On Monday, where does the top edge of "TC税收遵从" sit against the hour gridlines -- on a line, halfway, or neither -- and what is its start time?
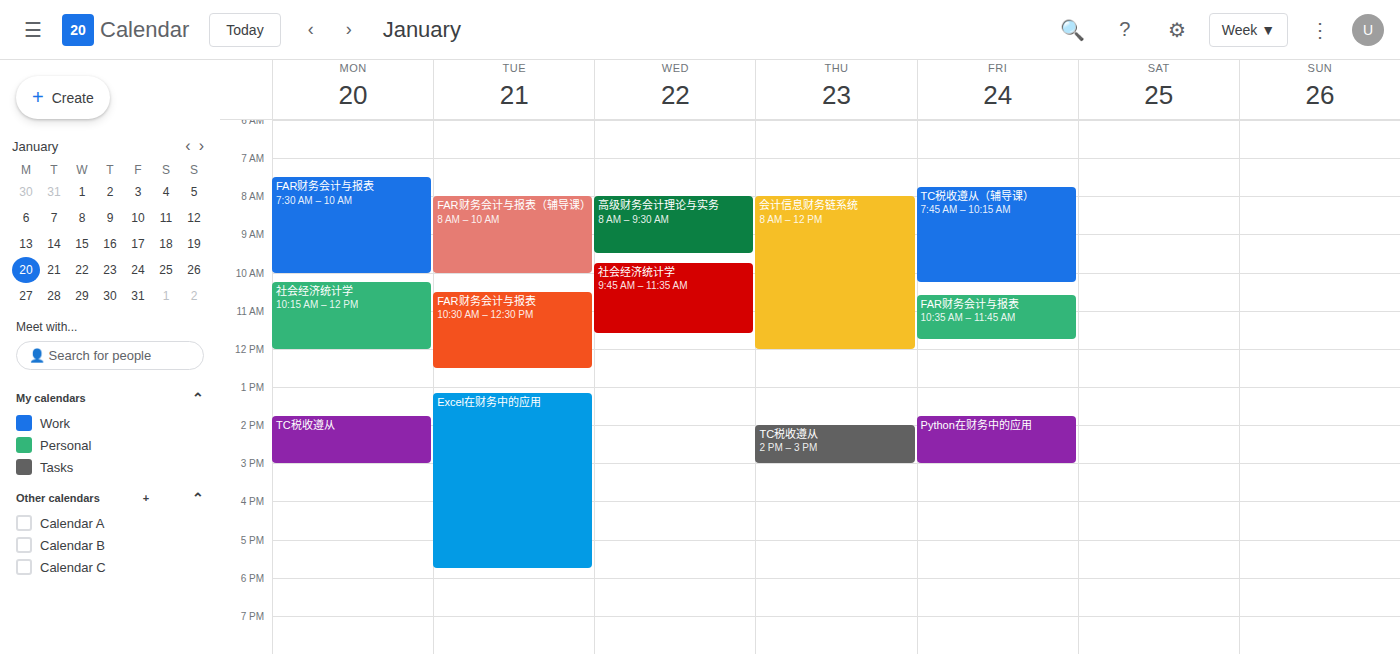
1:45 PM -- neither: three quarters of the way from the 1 PM line to the 2 PM line.